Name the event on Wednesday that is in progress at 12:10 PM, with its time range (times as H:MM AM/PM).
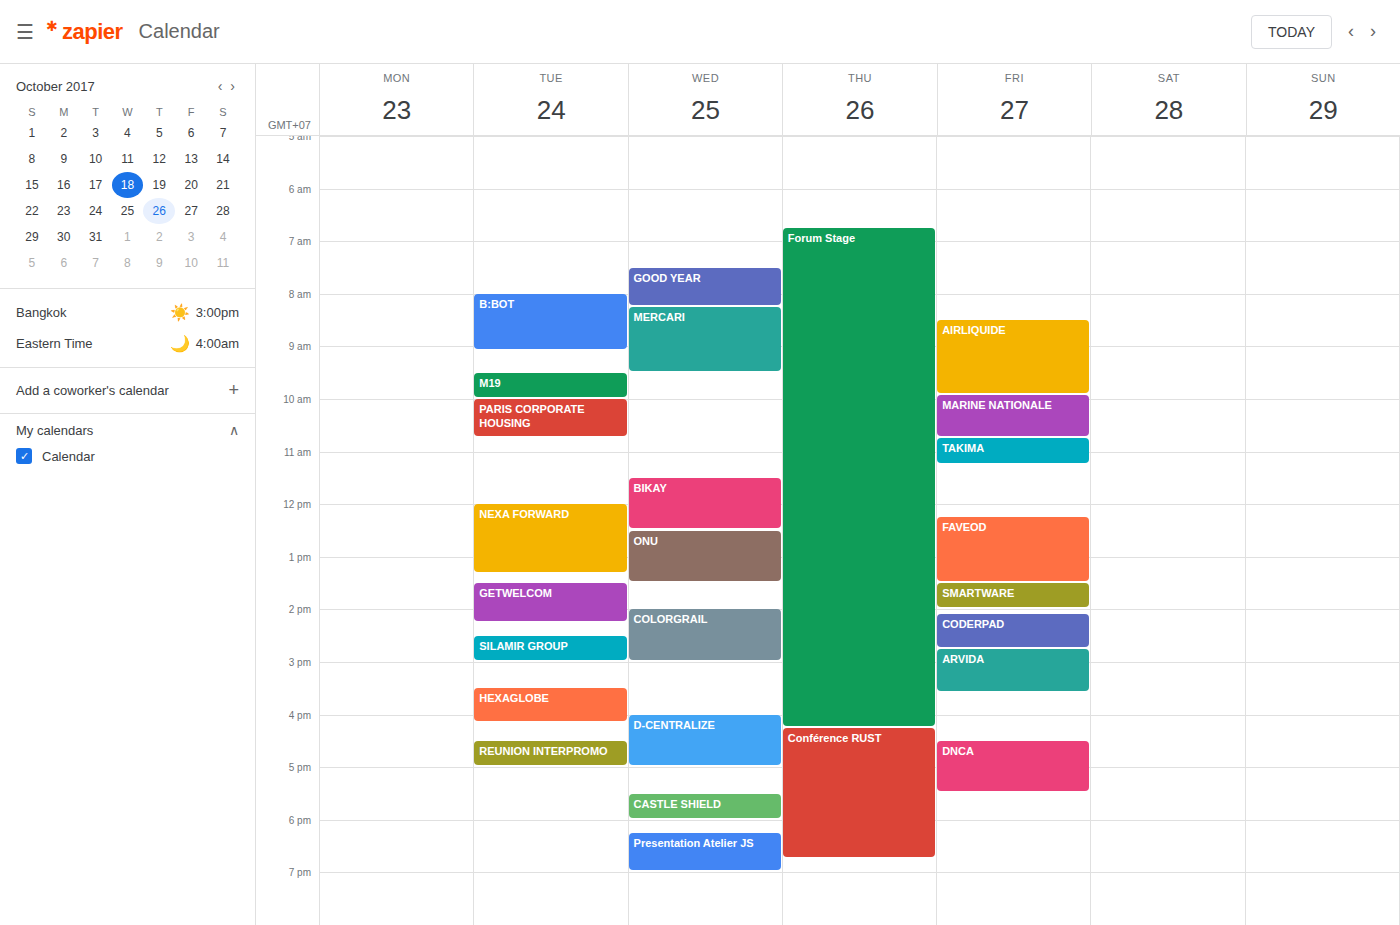
"BIKAY", 11:30 AM to 12:30 PM